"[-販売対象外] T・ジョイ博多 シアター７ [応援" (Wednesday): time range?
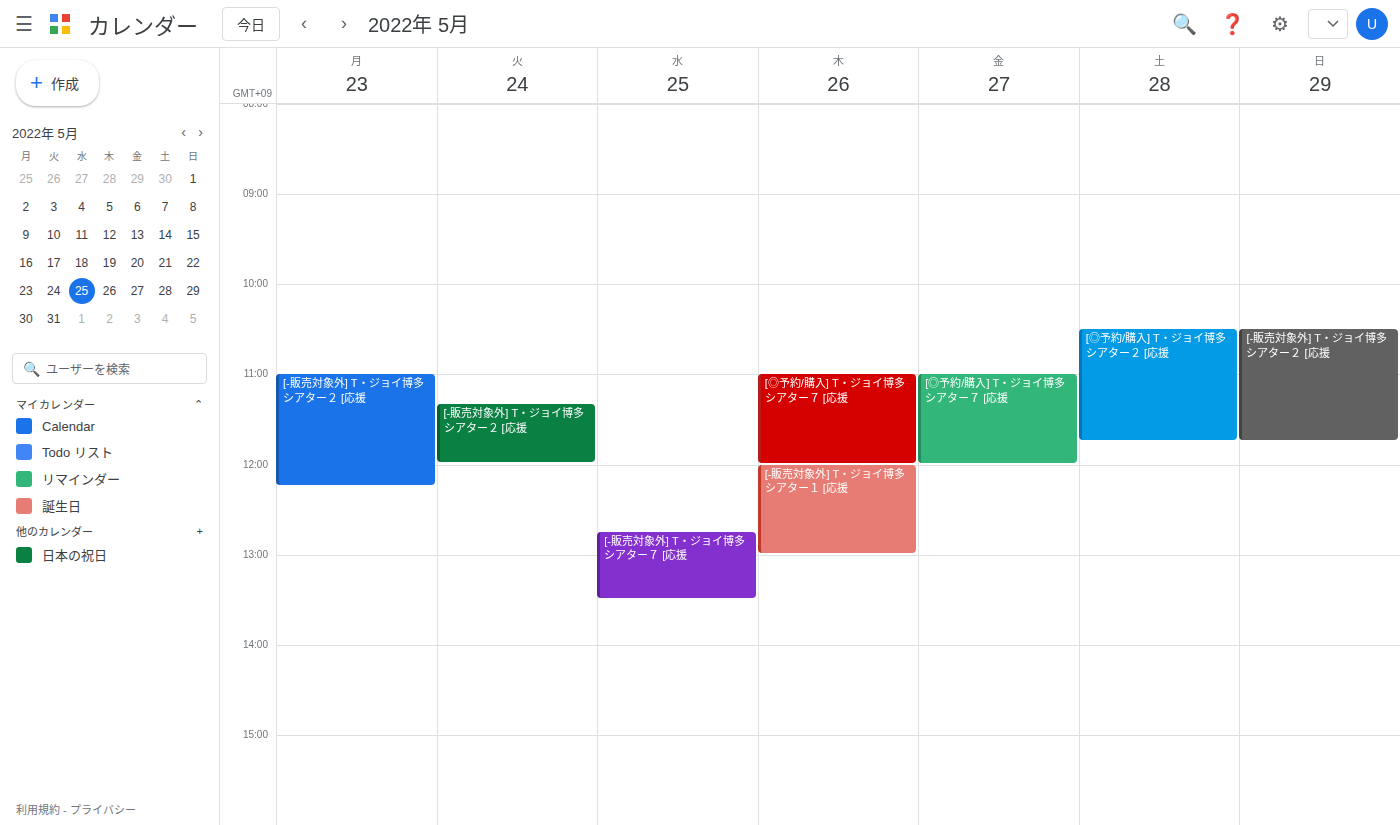
12:45 PM to 1:30 PM